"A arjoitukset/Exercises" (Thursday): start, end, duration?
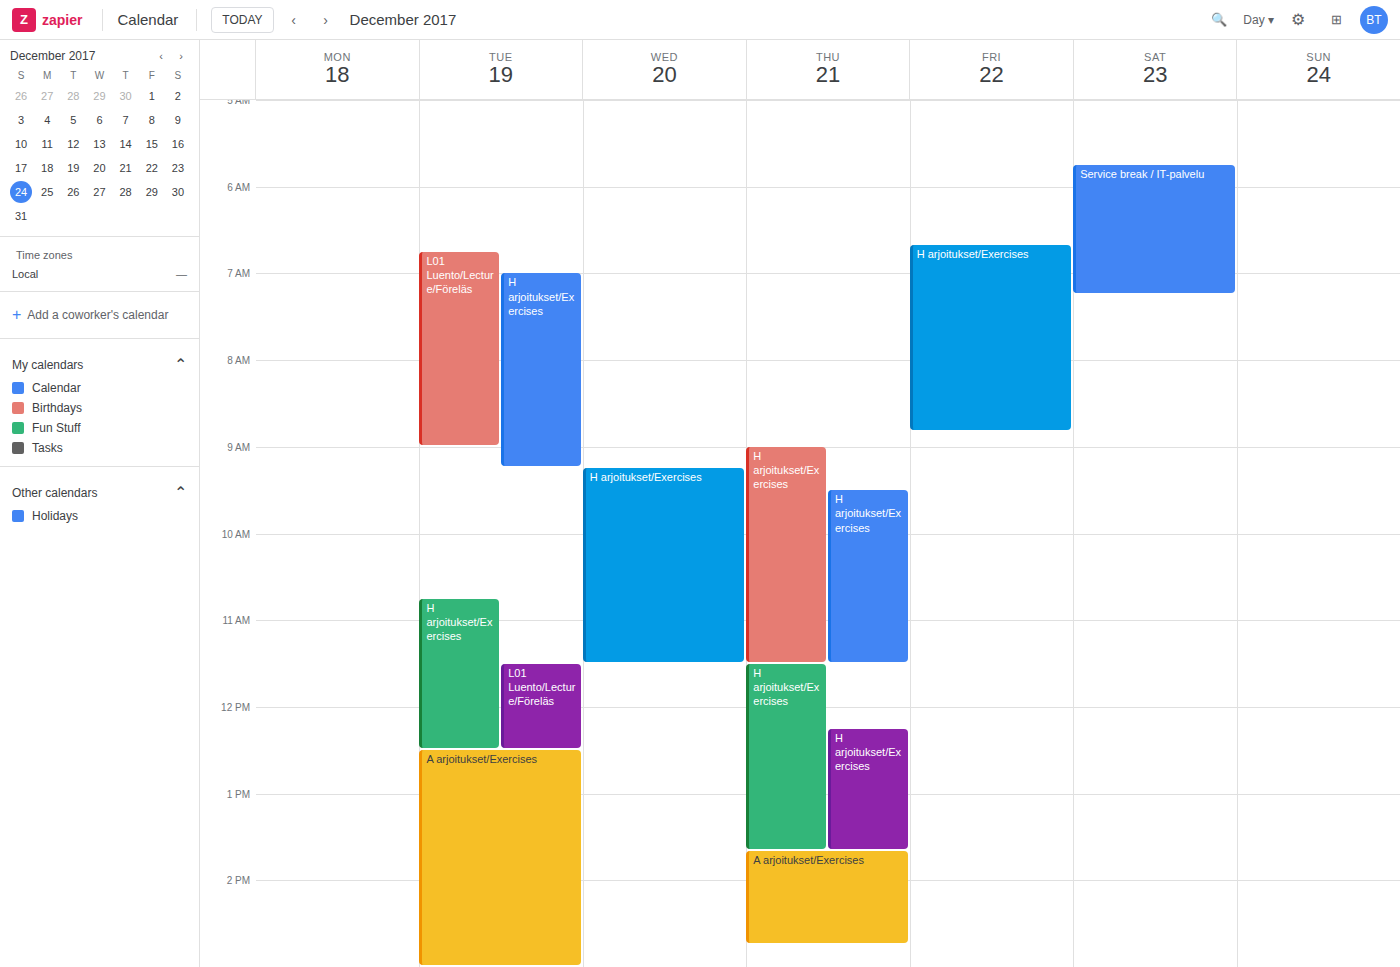
1:40 PM to 2:45 PM, 1 hour 5 minutes